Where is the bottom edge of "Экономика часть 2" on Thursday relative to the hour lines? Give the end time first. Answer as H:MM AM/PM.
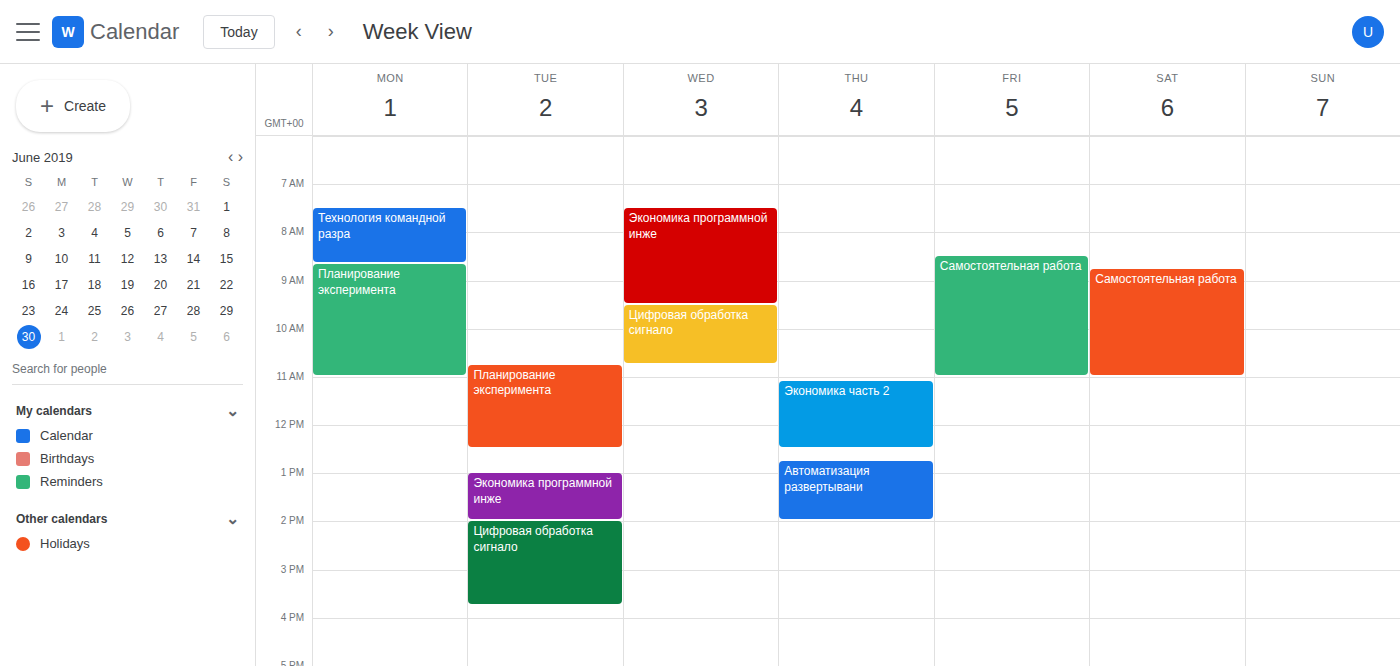
12:30 PM -- halfway between the 12 PM and 1 PM lines.